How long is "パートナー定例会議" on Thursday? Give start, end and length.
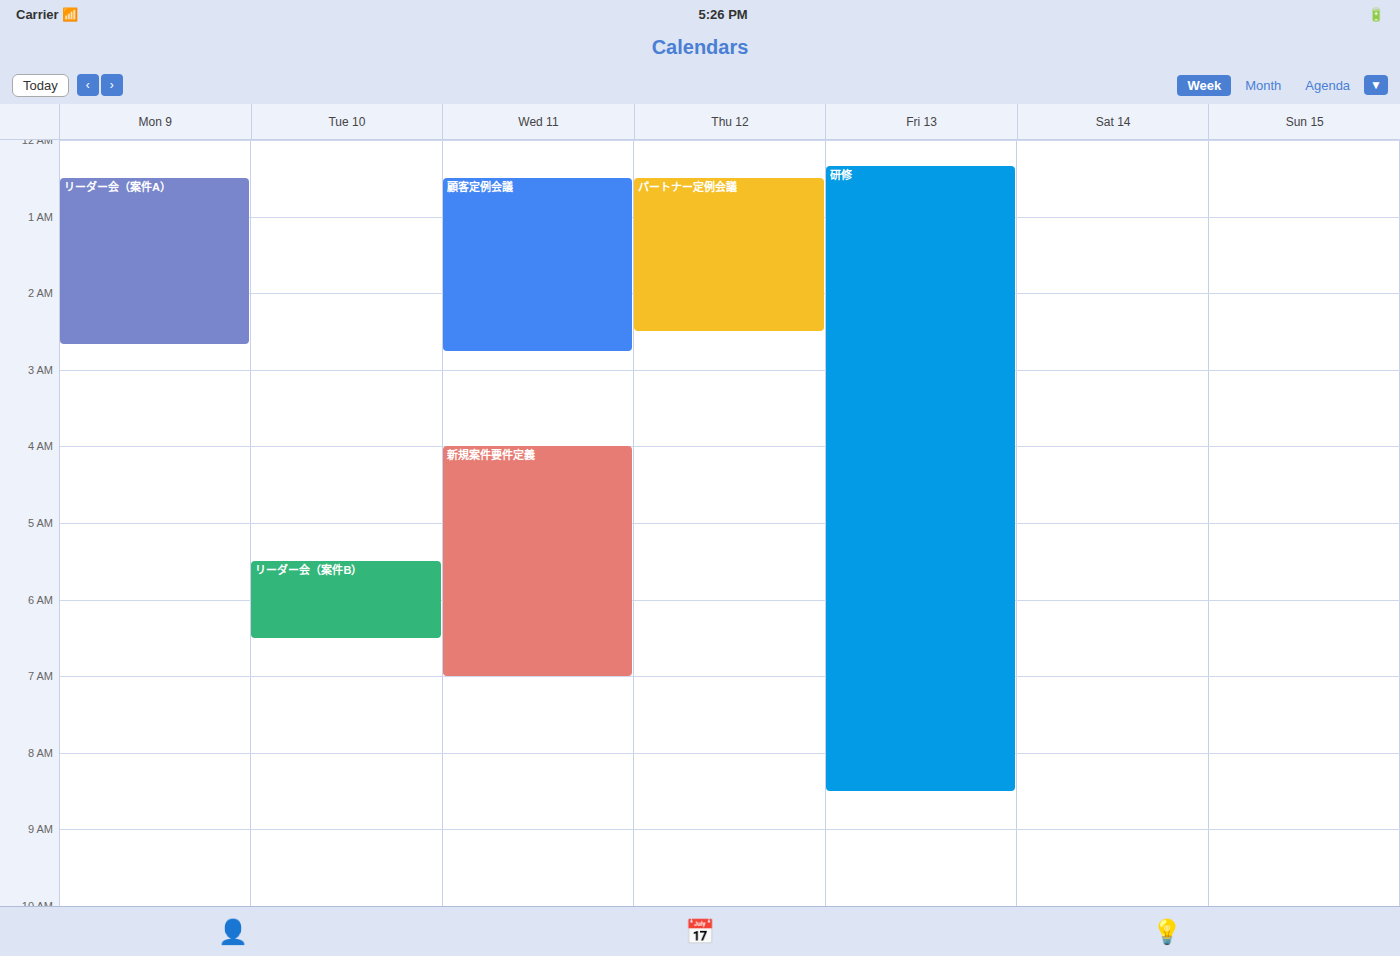
12:30 AM to 2:30 AM, 2 hours